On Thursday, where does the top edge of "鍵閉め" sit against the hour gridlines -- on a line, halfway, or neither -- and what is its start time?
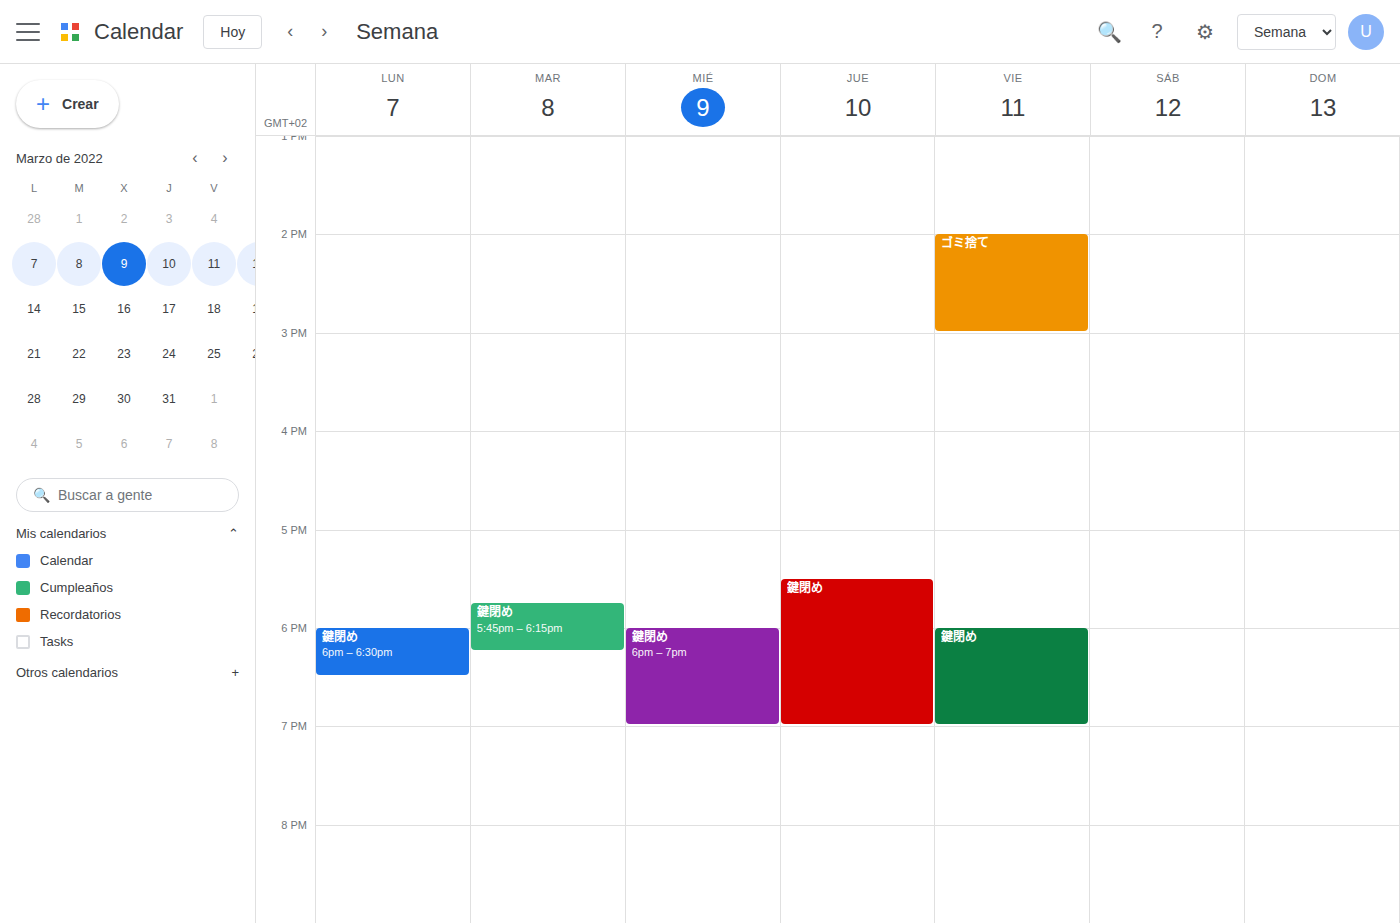
17:30 -- halfway between the 17:00 and 18:00 lines.